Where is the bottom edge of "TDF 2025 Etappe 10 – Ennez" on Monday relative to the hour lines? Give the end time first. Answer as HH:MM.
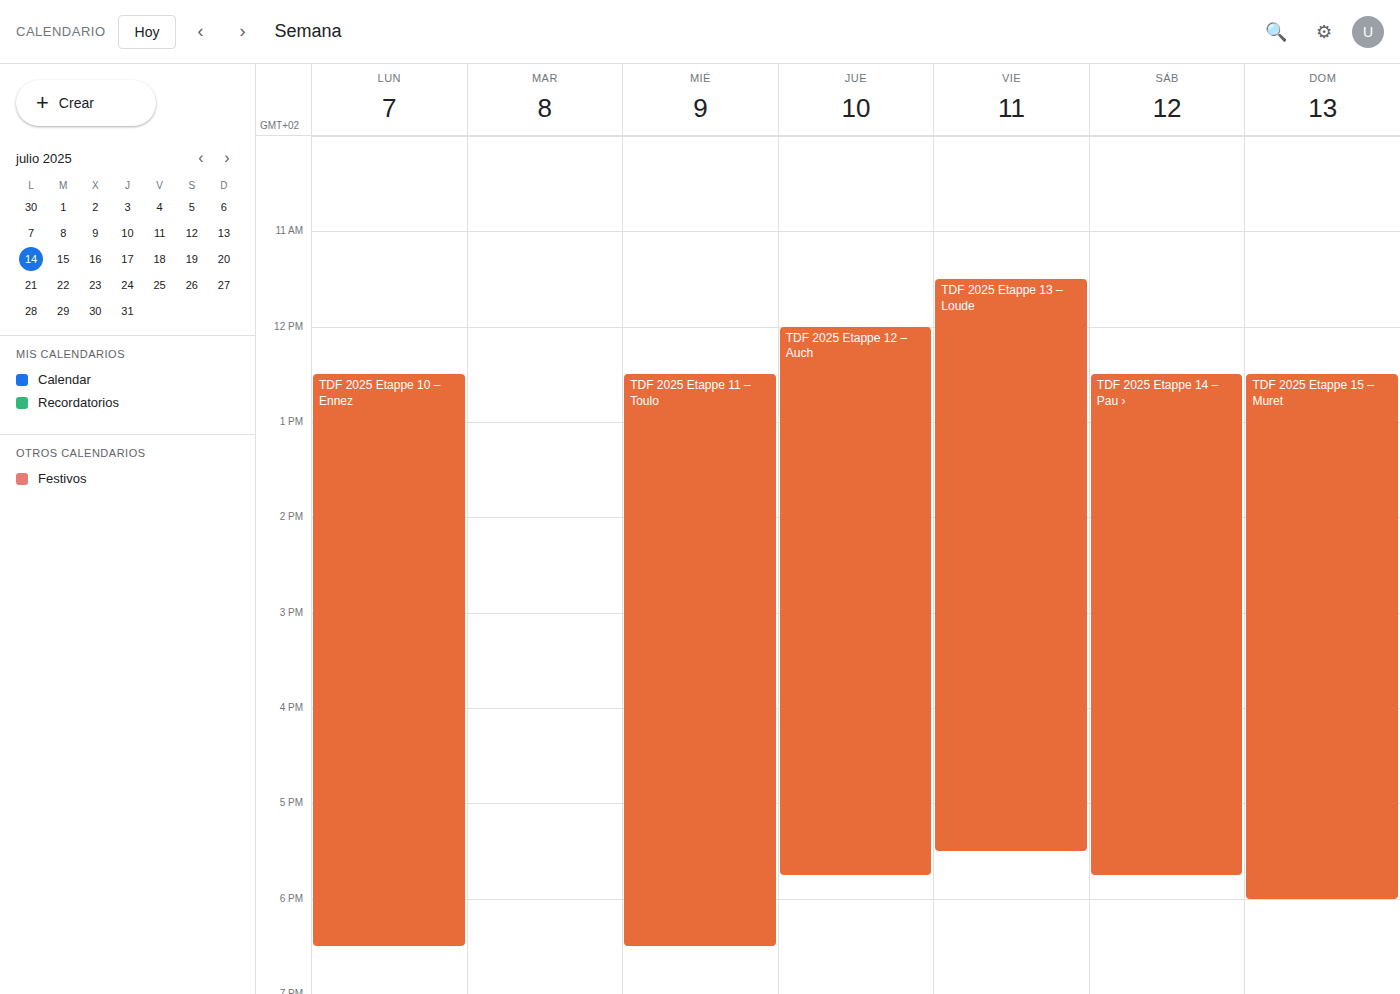
18:30 -- halfway between the 18:00 and 19:00 lines.